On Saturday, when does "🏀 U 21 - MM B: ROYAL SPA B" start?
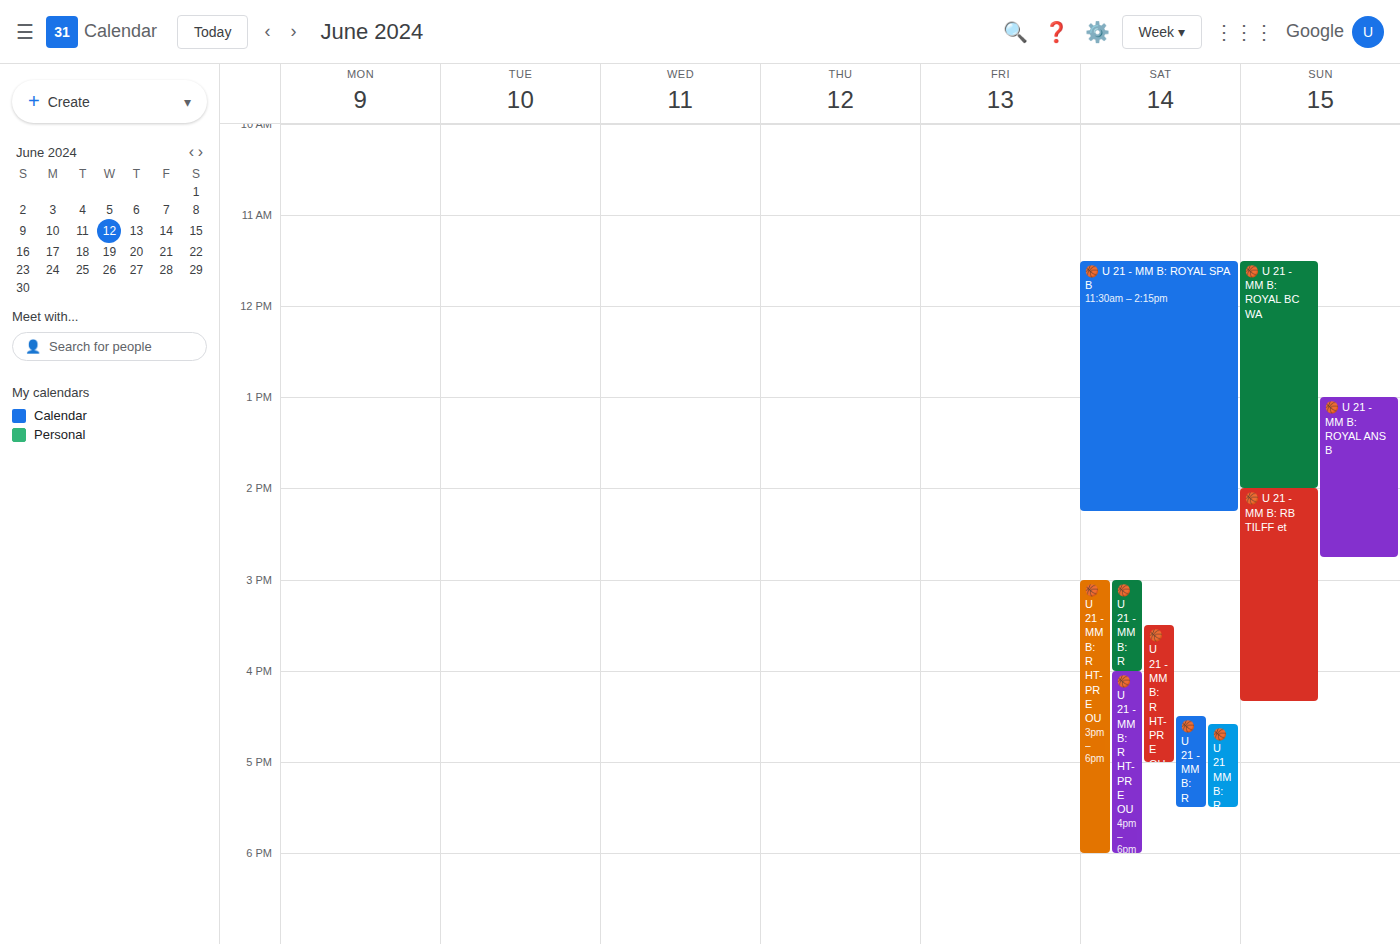
11:30 AM